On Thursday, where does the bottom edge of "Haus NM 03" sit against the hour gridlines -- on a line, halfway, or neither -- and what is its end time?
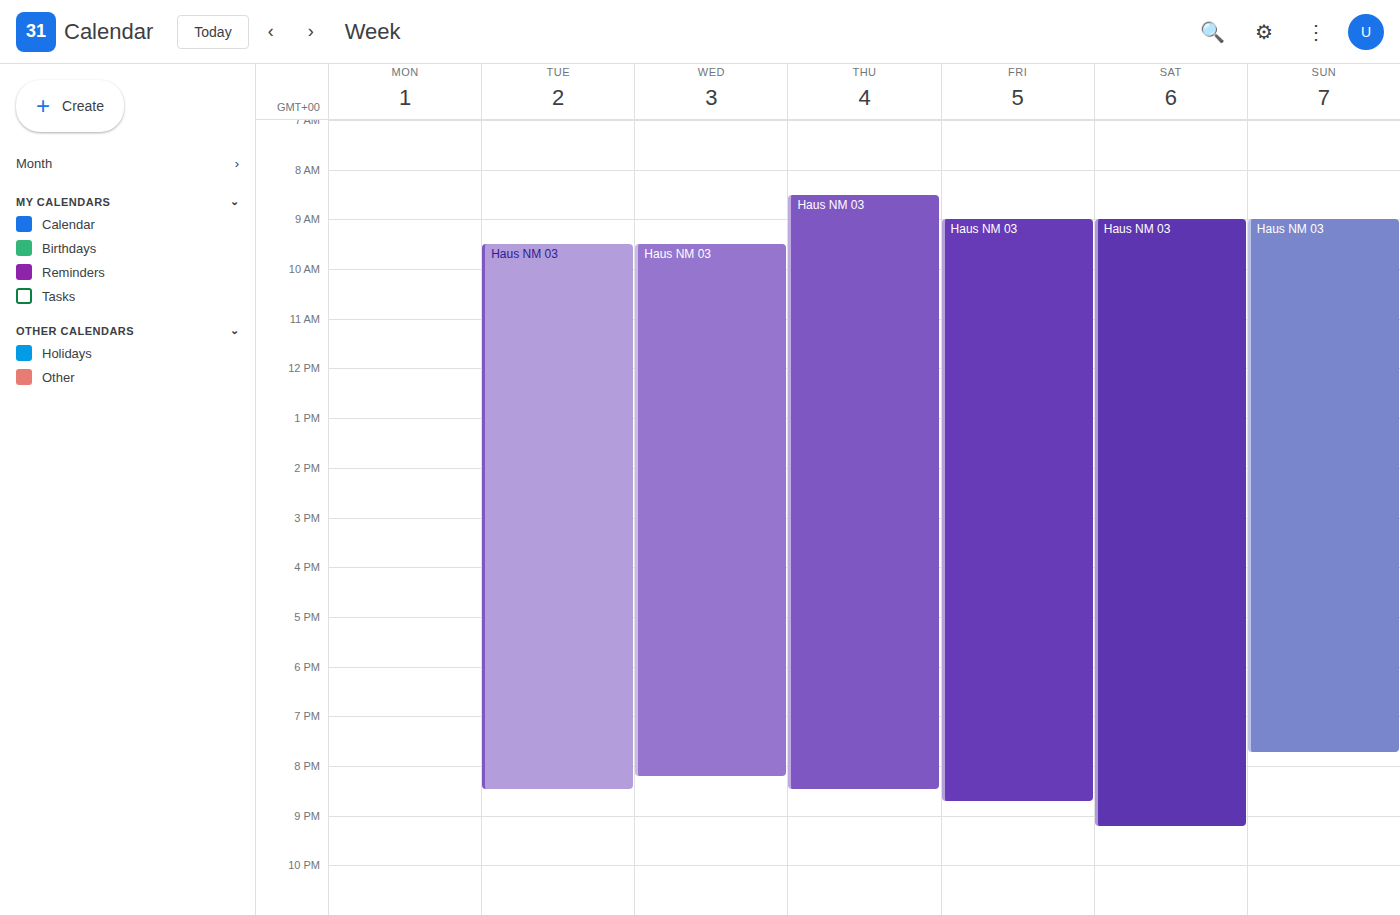
20:30 -- halfway between the 20:00 and 21:00 lines.